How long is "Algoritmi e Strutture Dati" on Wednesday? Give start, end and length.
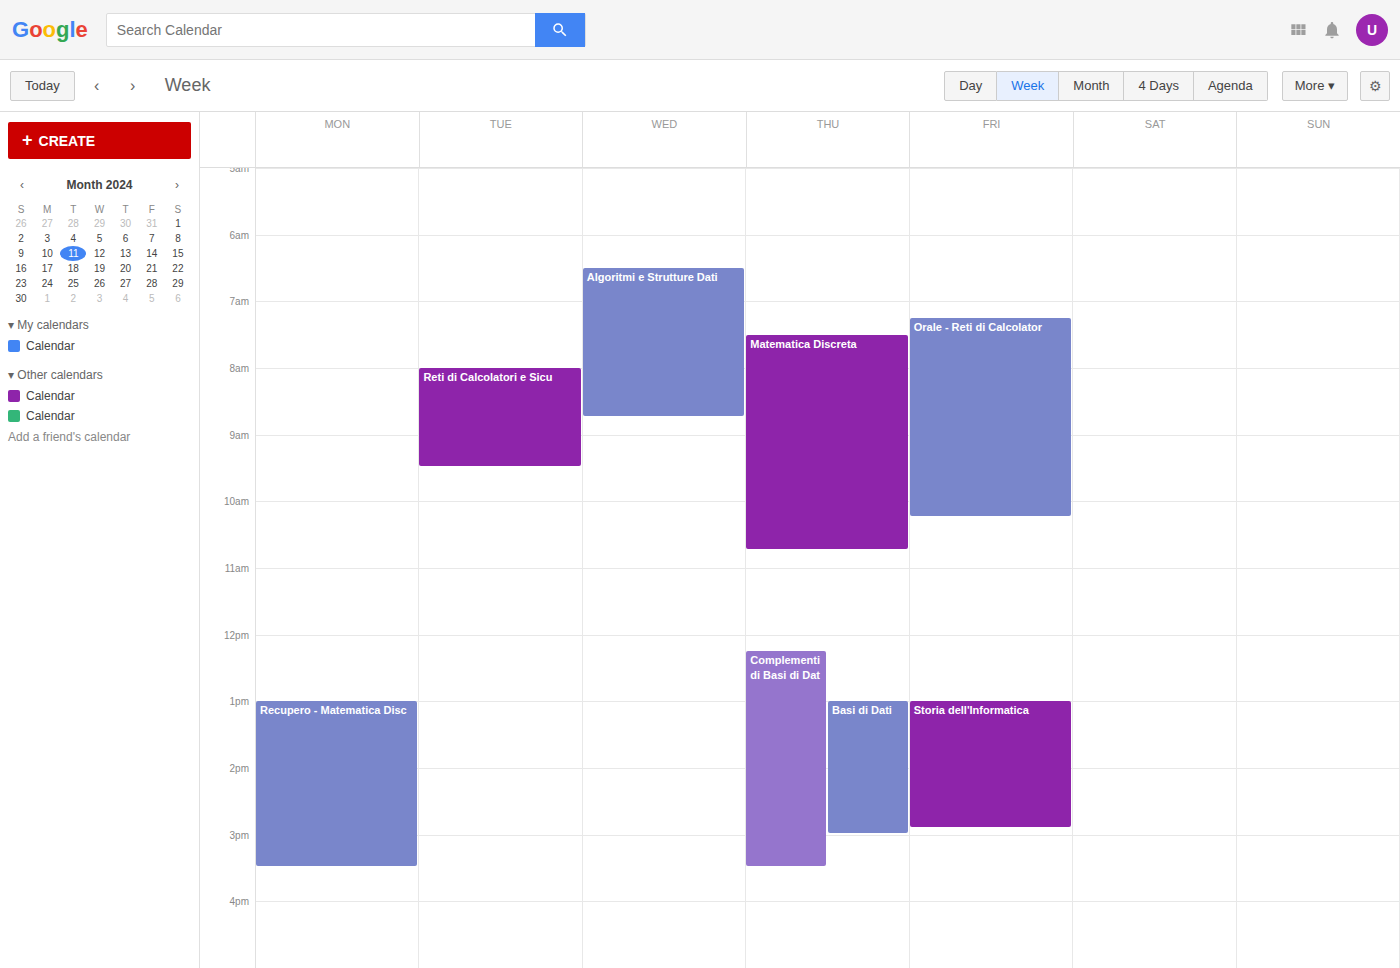
6:30 AM to 8:45 AM, 2 hours 15 minutes